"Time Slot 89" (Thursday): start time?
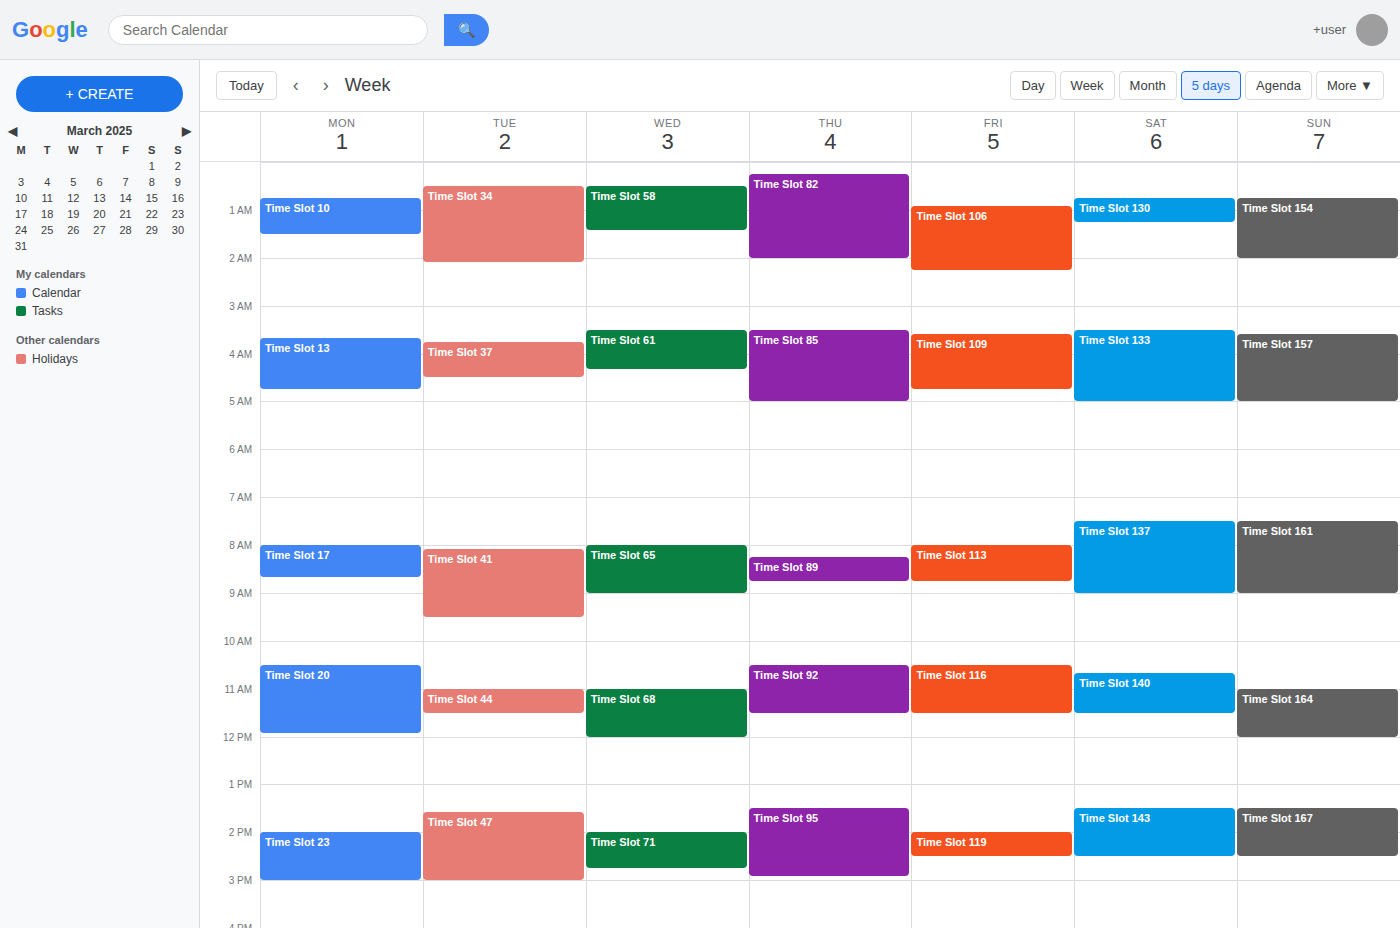
8:15 AM